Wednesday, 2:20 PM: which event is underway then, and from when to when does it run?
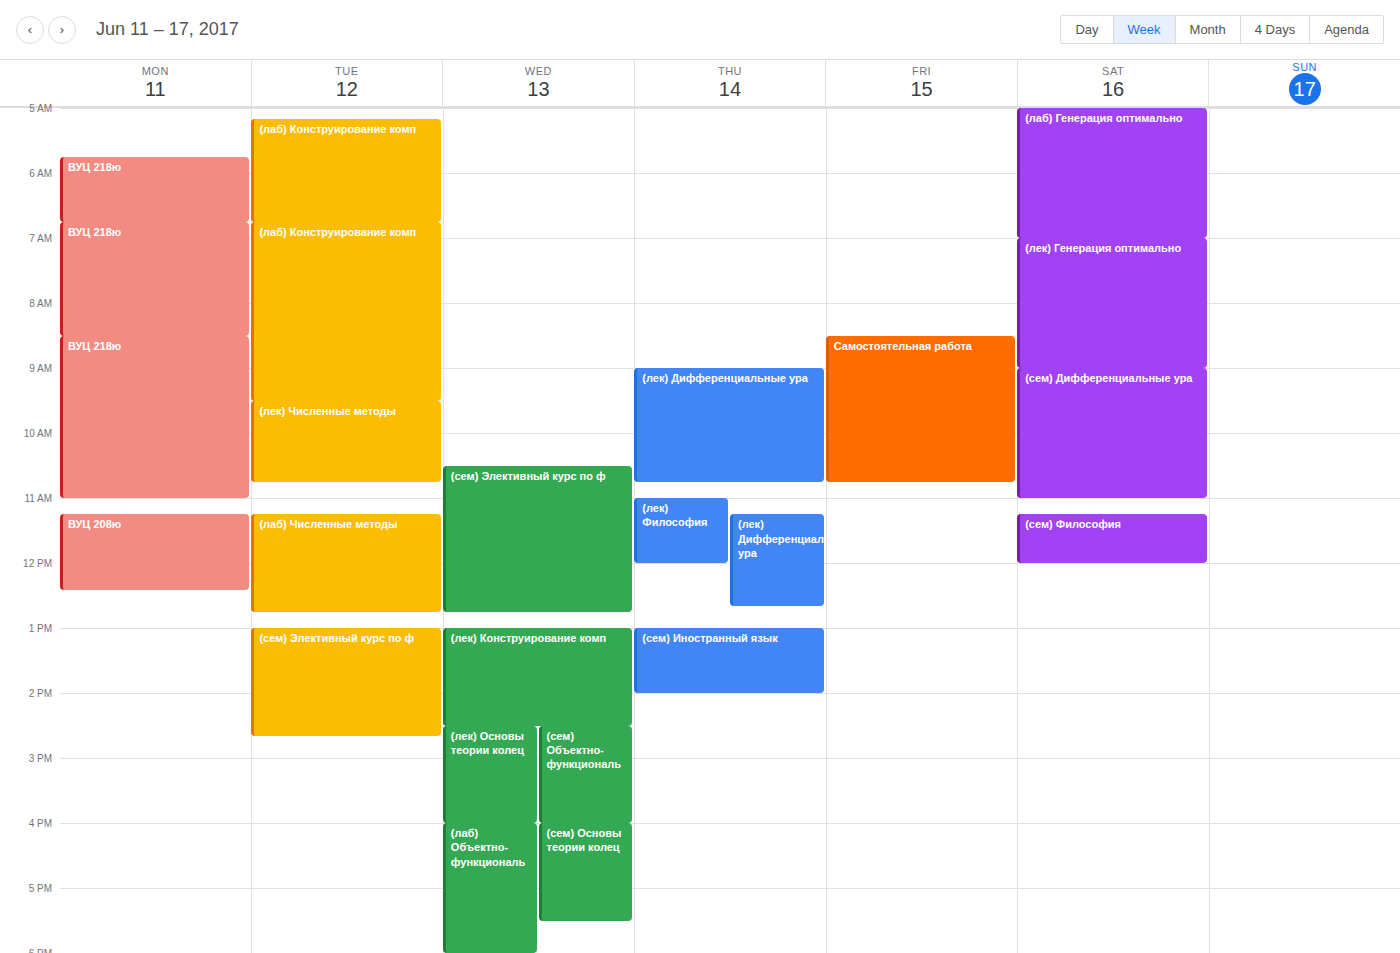
"(лек) Конструирование комп", 1:00 PM to 2:30 PM